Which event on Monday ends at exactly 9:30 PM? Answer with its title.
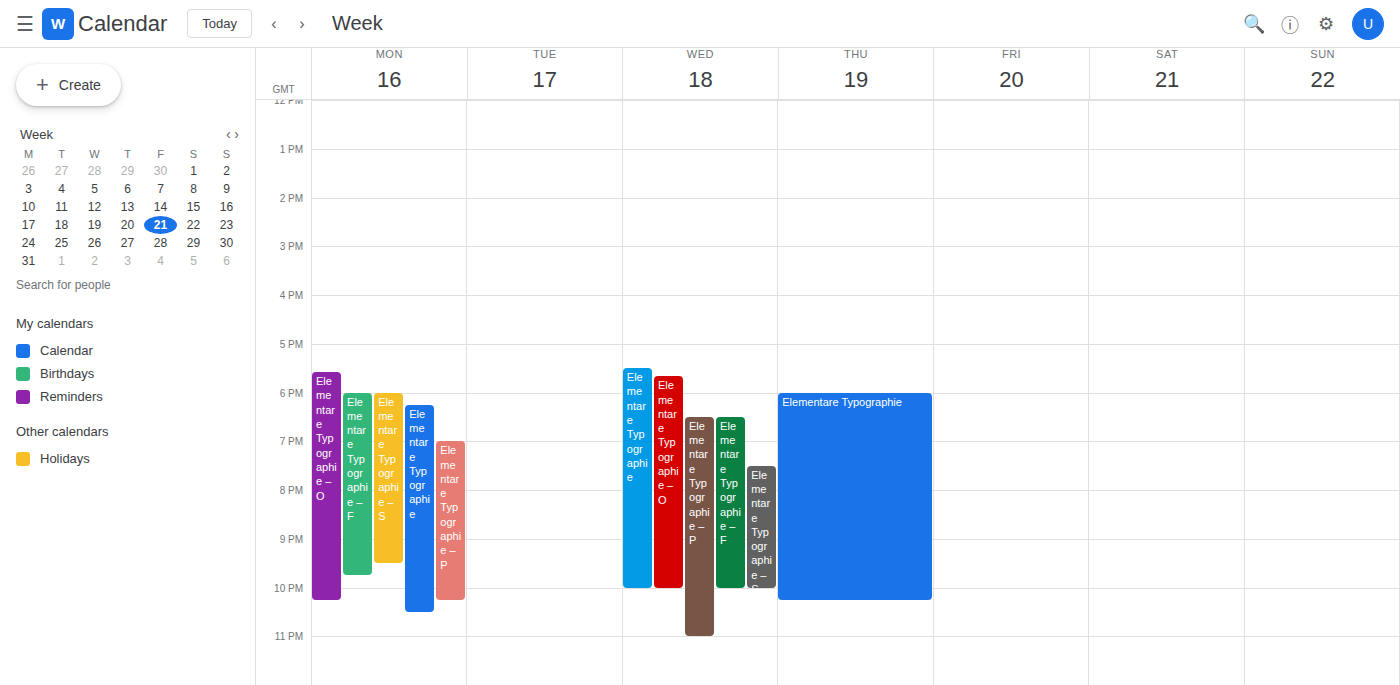
"Elementare Typographie – S"